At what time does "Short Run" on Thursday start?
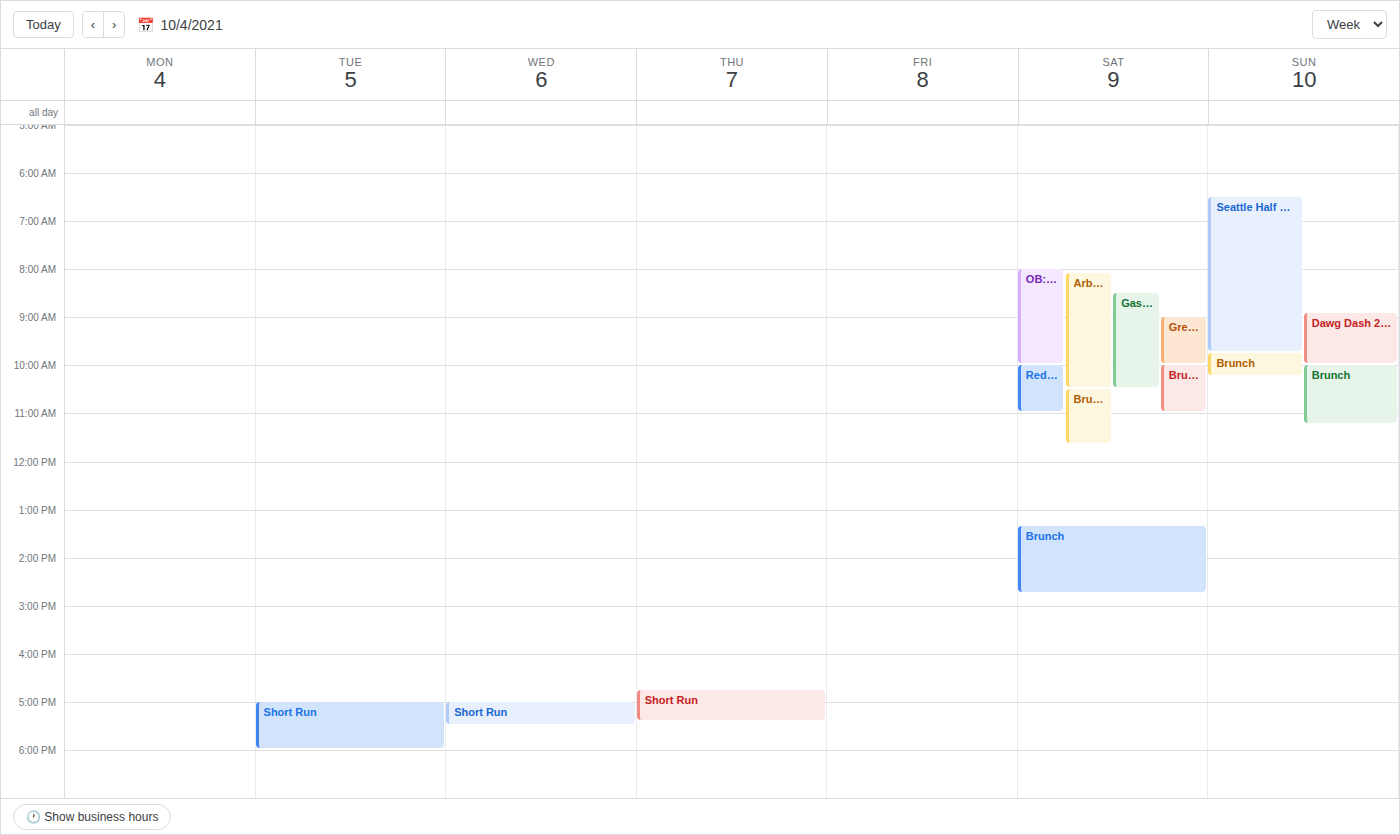
4:45 PM